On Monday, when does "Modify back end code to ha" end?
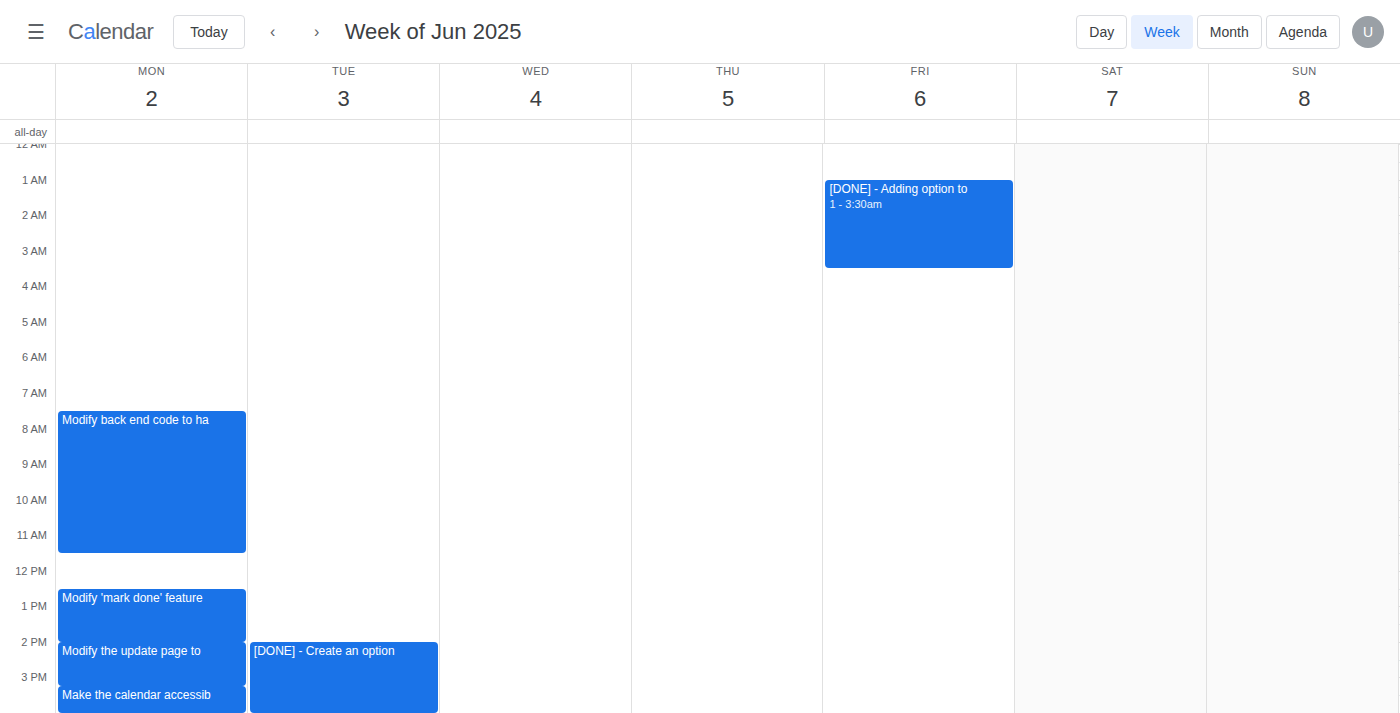
11:30 AM